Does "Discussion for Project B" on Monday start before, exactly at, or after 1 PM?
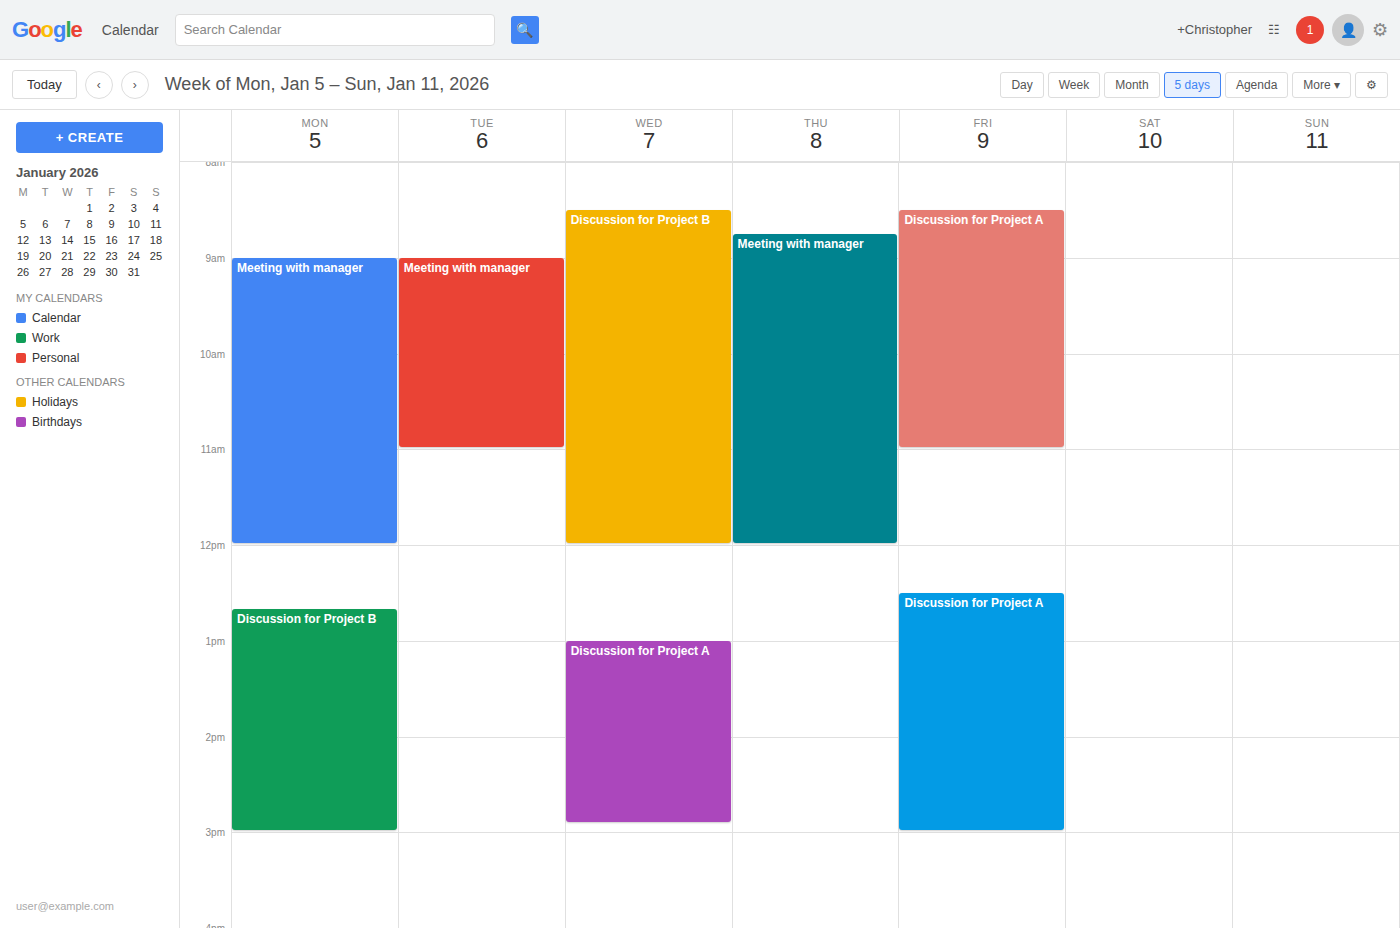
12:40 PM -- before 1 PM, 20 minutes above the 1 PM line.